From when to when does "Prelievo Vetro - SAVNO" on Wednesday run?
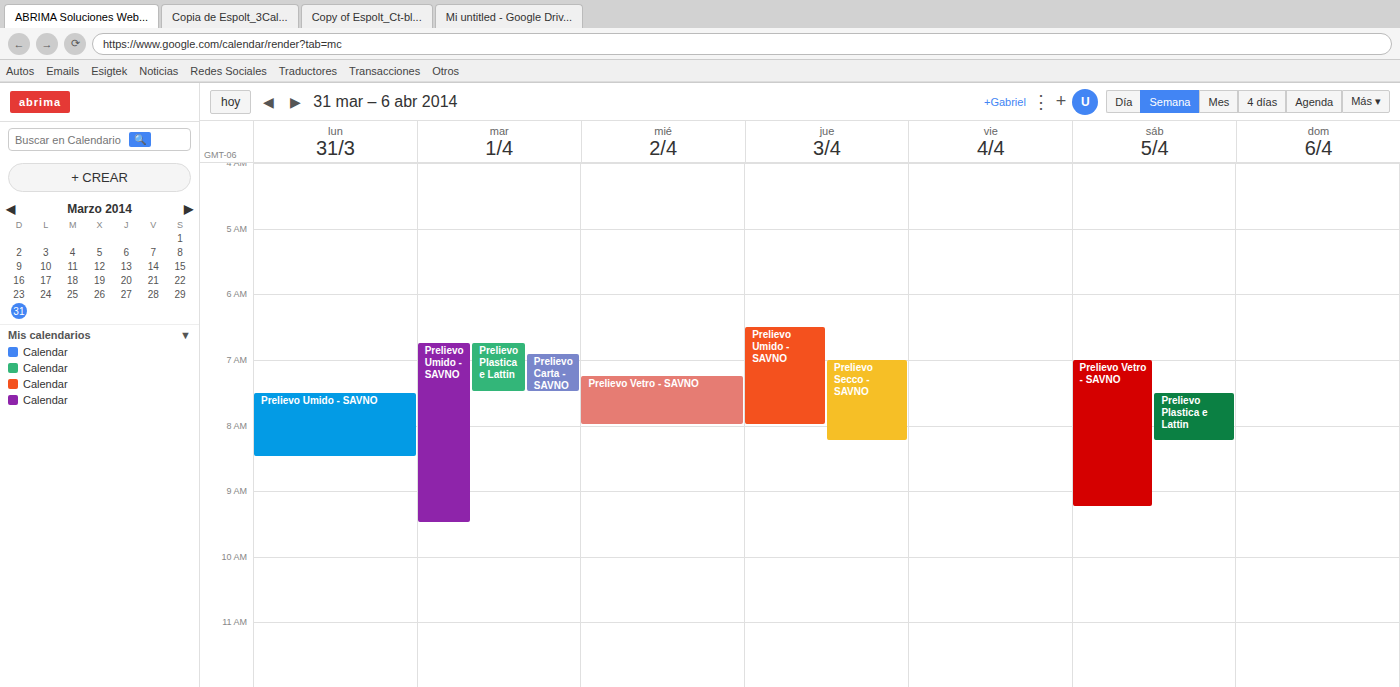
7:15 AM to 8:00 AM